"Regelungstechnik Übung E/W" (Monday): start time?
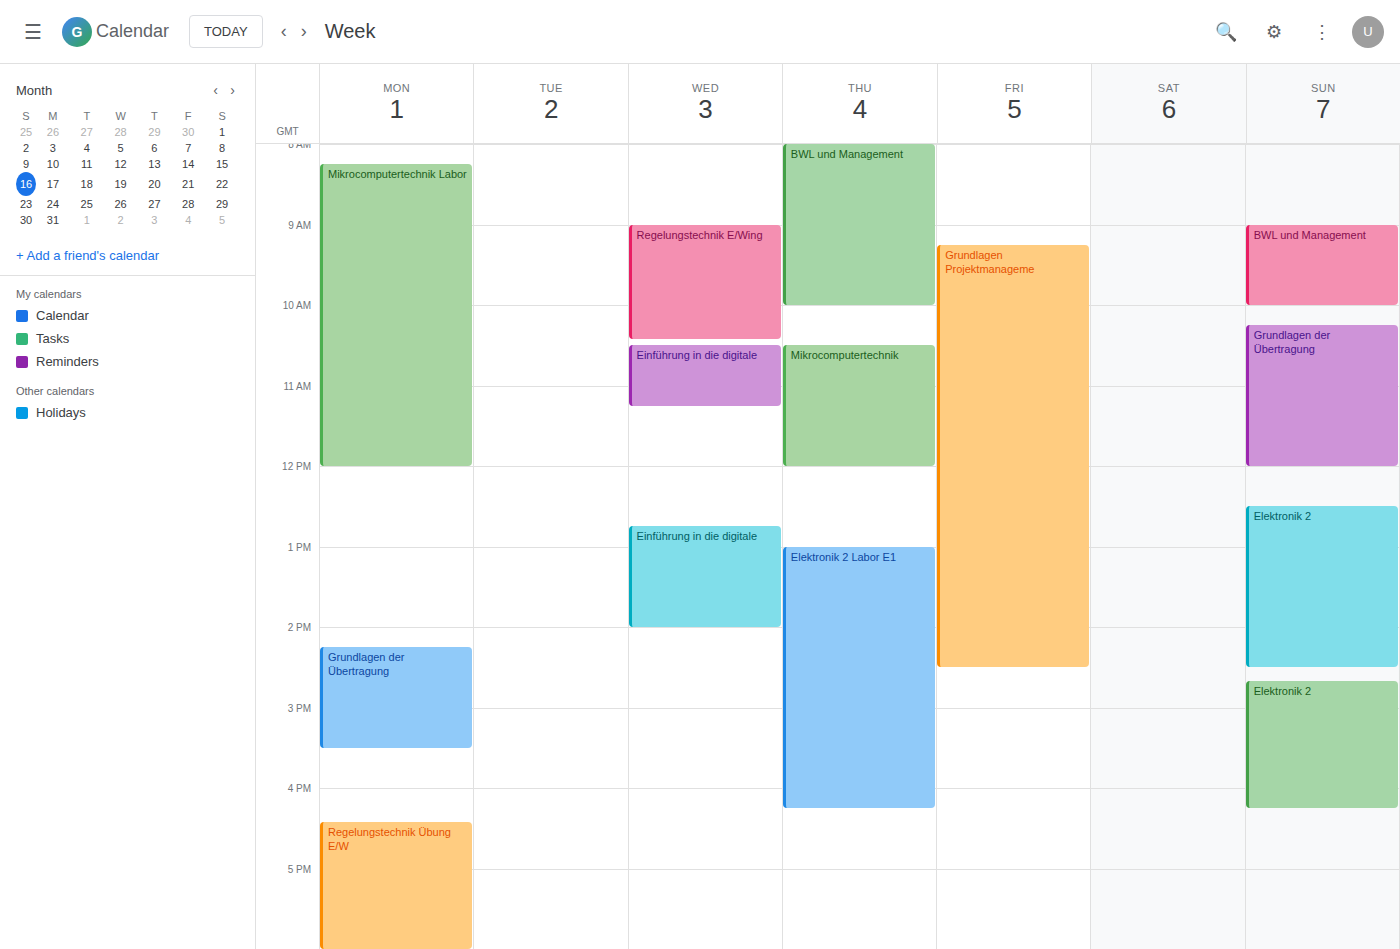
4:25 PM